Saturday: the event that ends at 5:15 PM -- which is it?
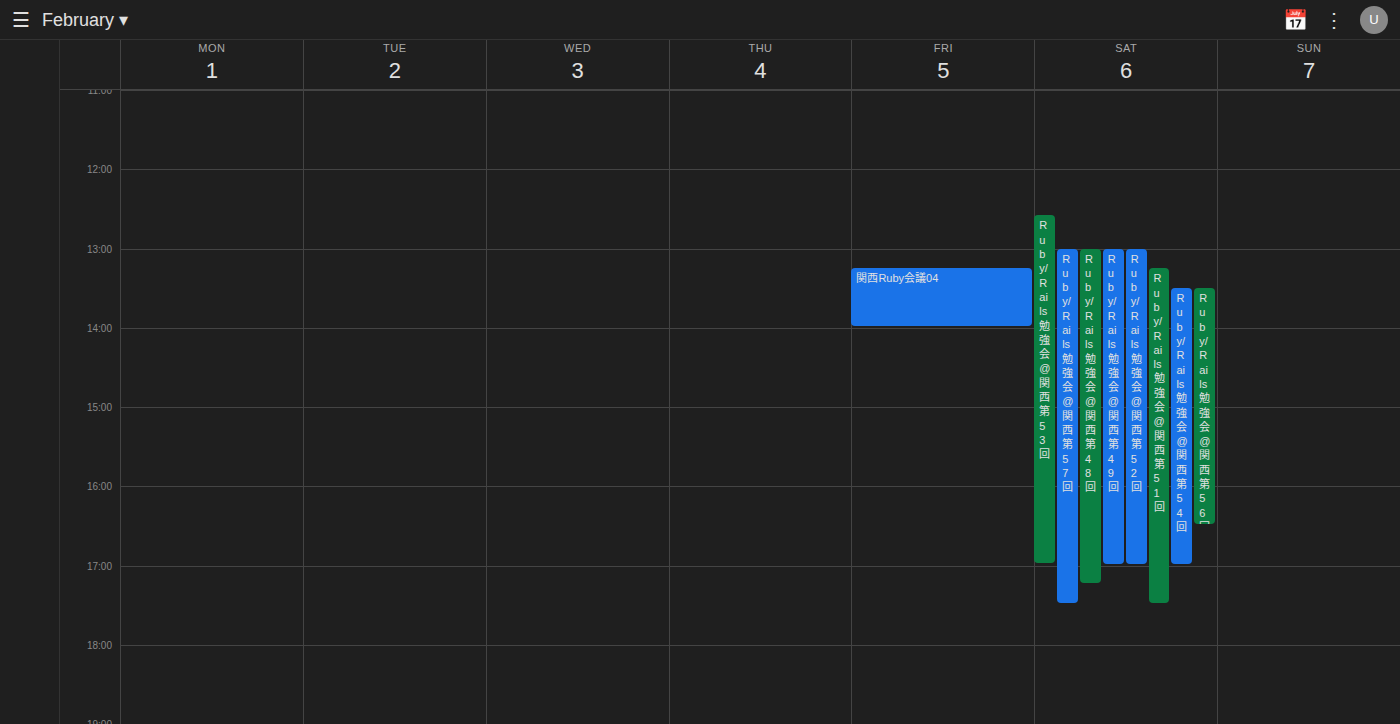
"Ruby/Rails勉強会@関西 第48回"